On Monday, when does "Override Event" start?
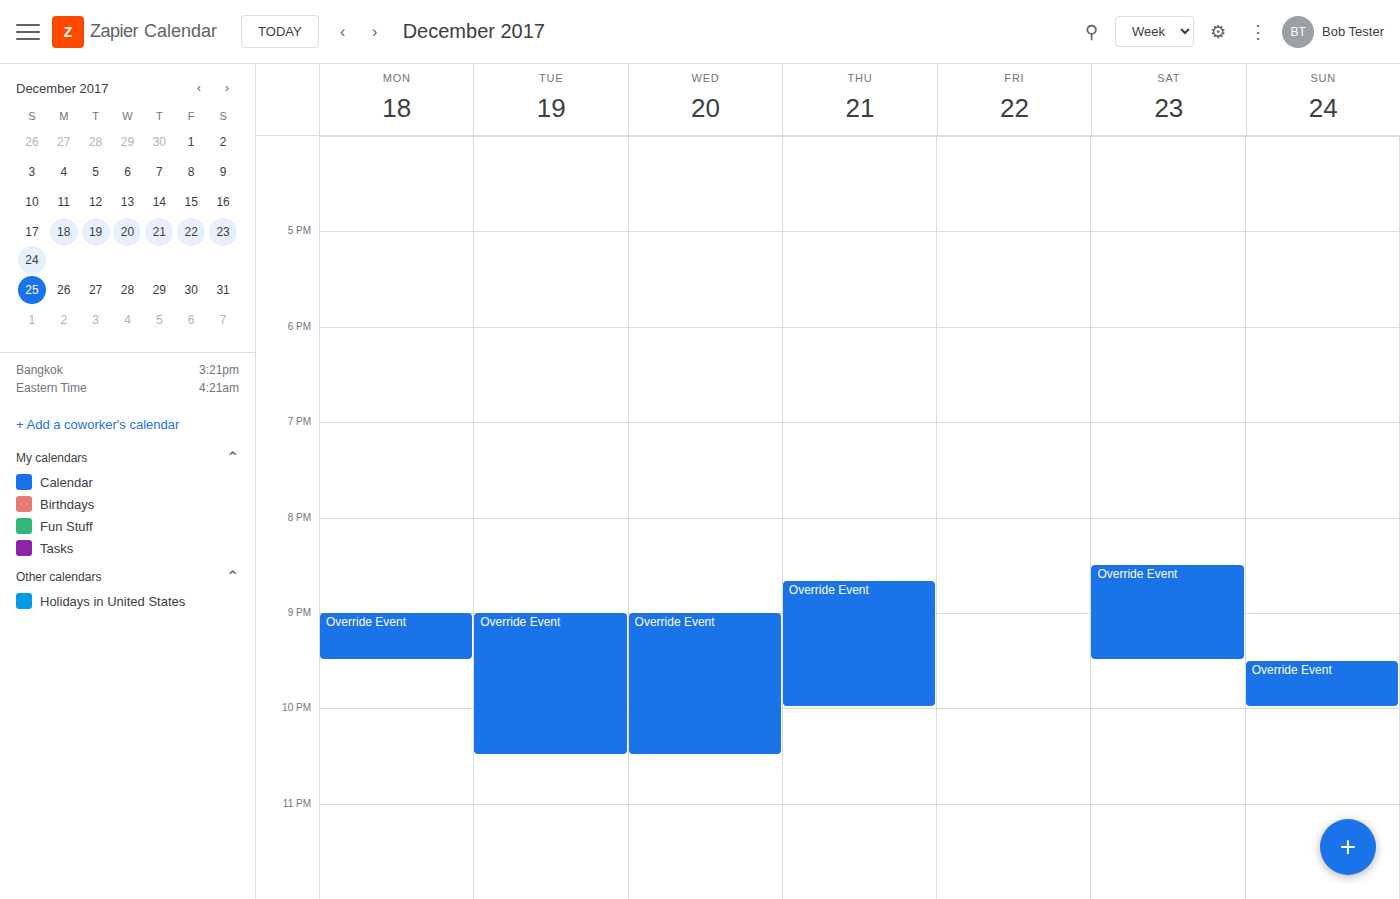
9:00 PM